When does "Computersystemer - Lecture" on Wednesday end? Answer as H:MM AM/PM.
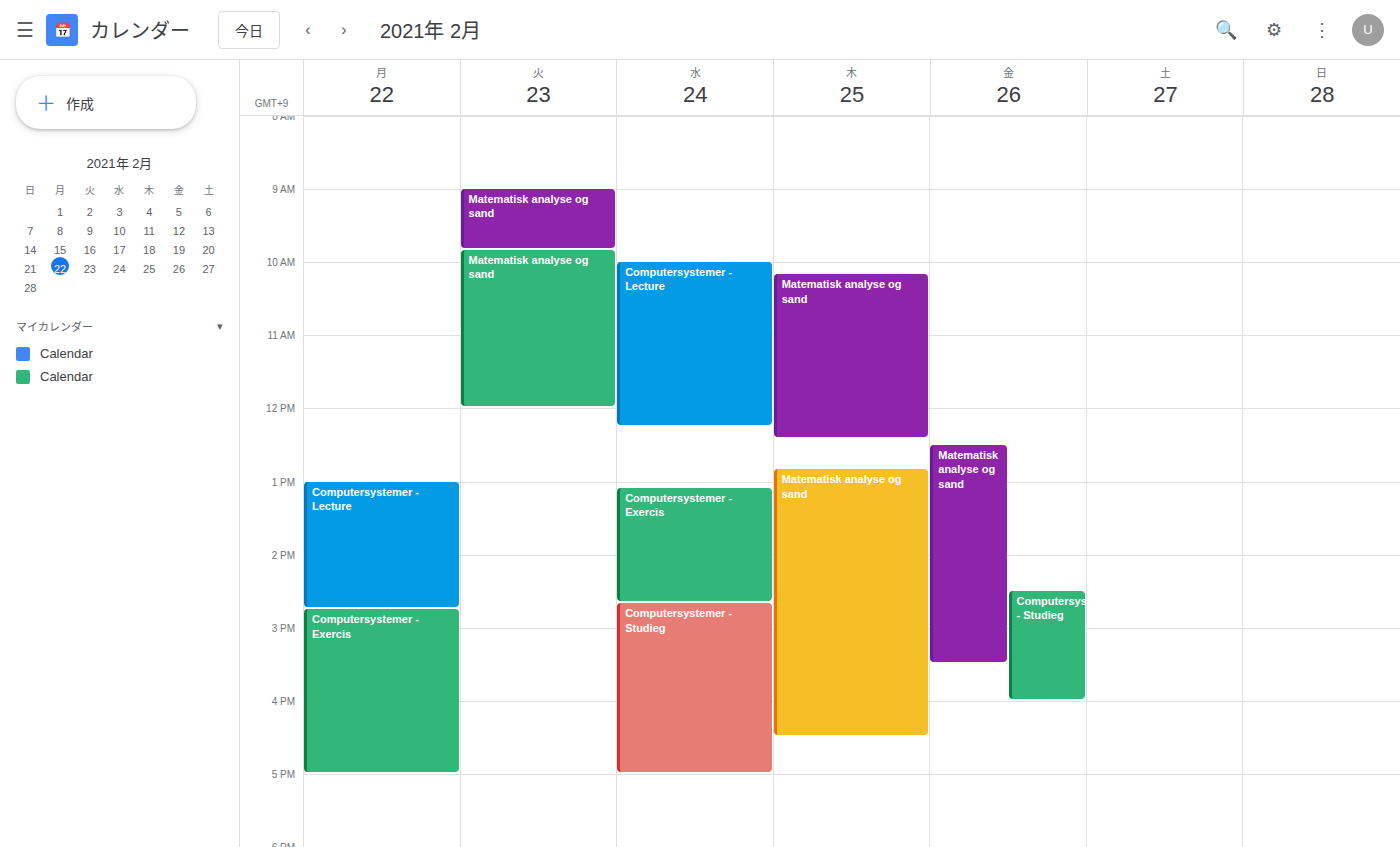
12:15 PM